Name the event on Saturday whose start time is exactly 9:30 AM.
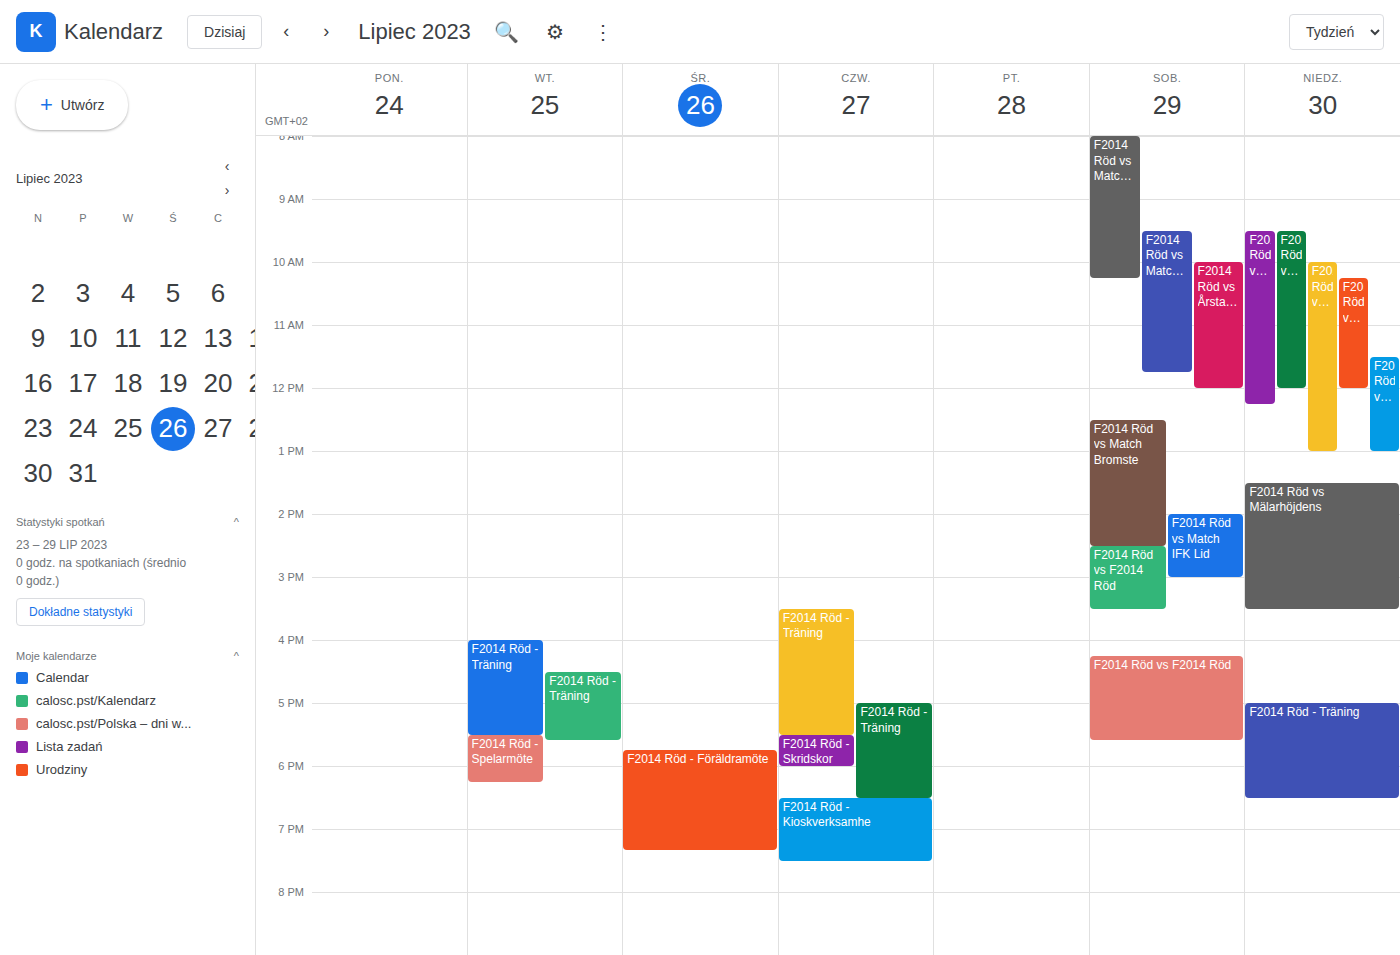
"F2014 Röd vs Match Djurgår"